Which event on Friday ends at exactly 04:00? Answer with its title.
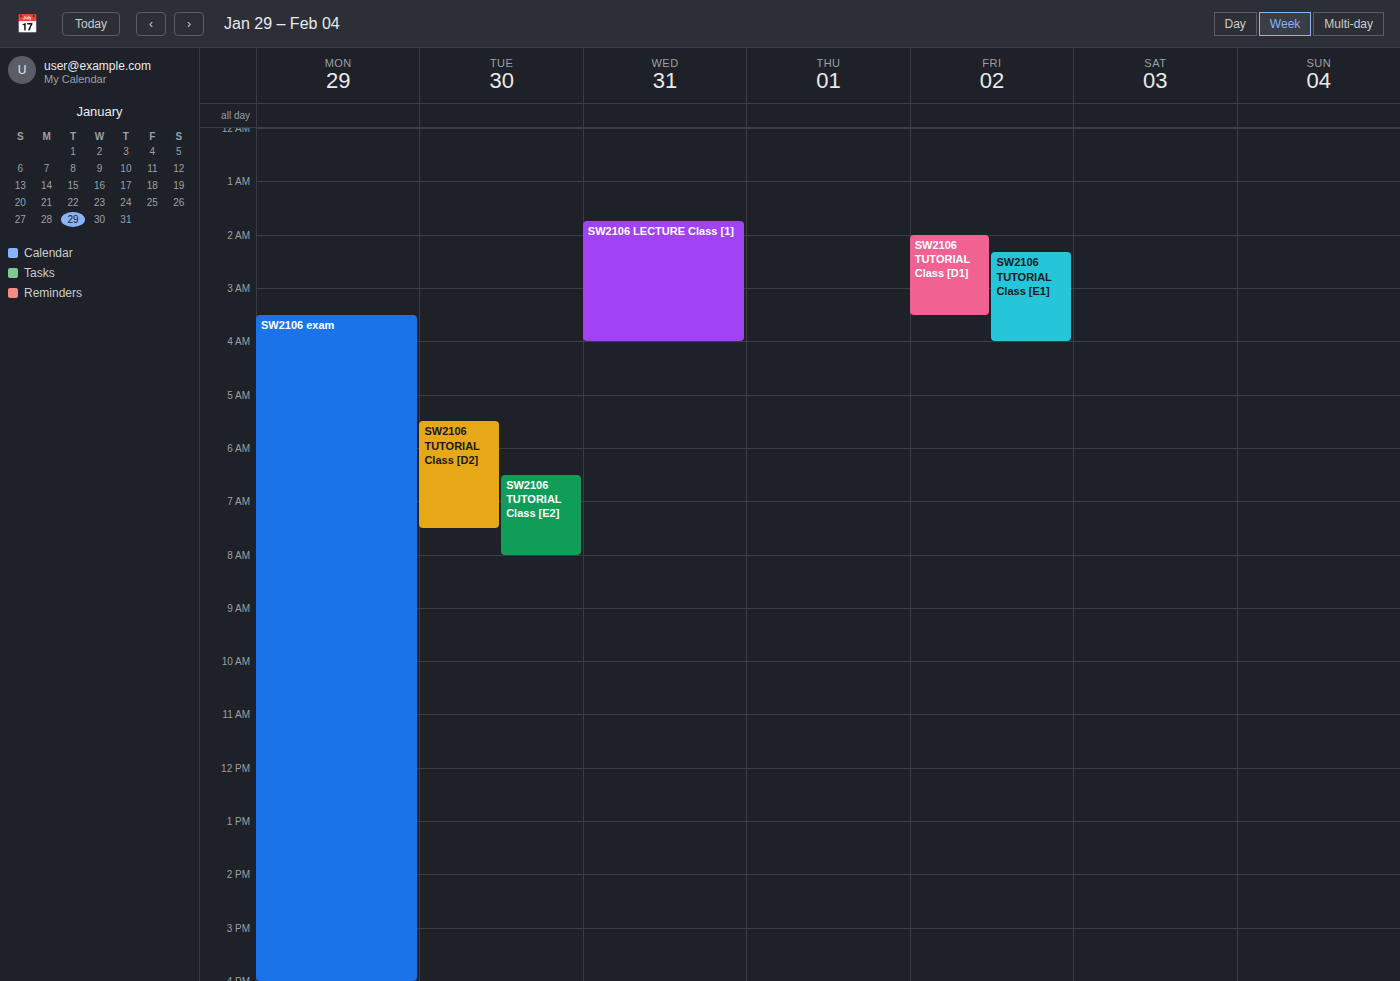
"SW2106 TUTORIAL Class [E1]"